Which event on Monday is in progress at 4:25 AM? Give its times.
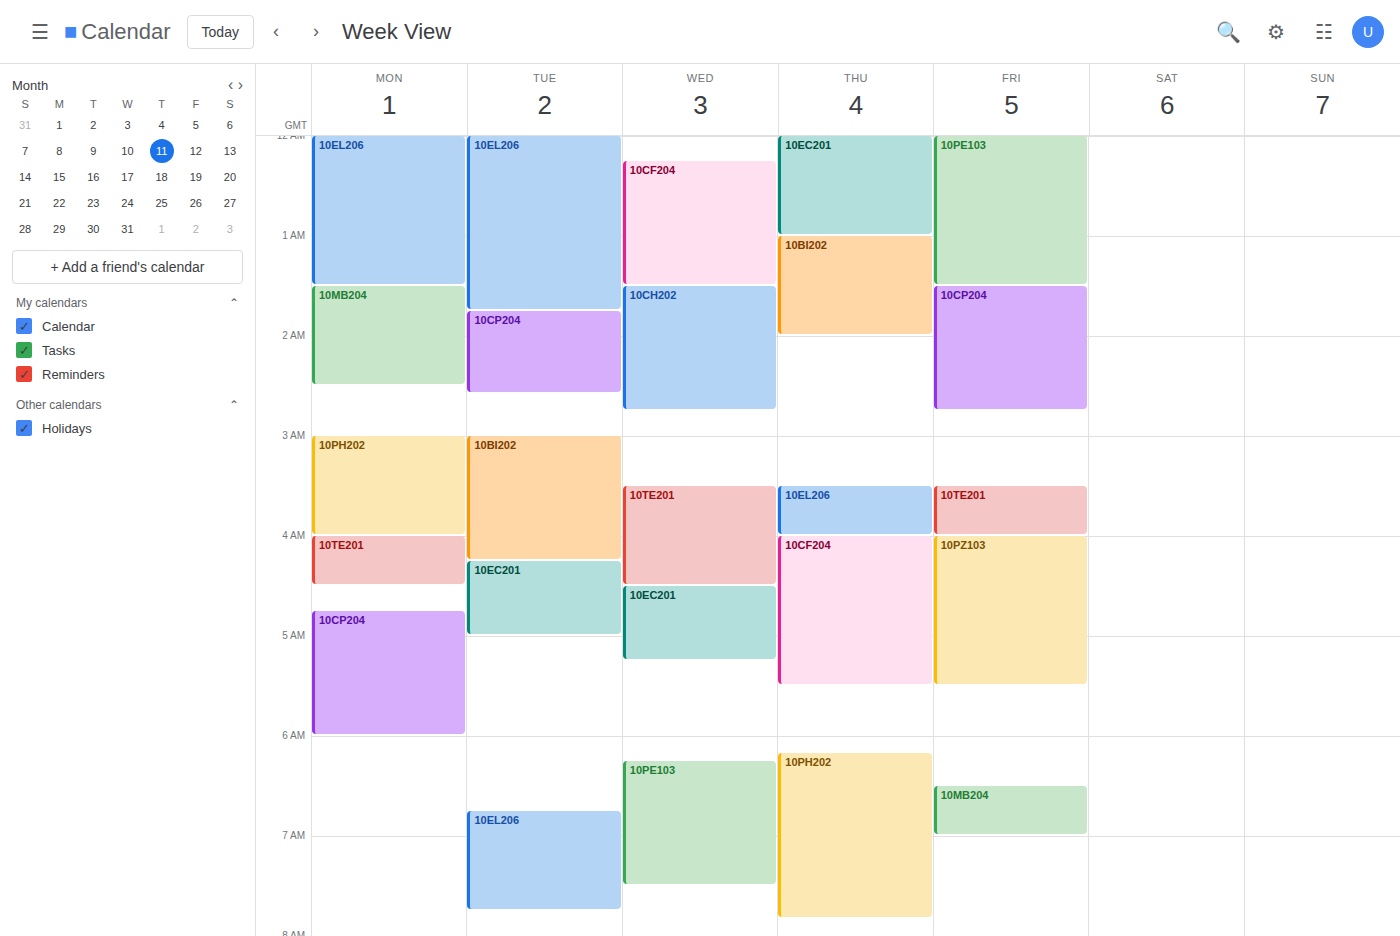
"10TE201", 4:00 AM to 4:30 AM